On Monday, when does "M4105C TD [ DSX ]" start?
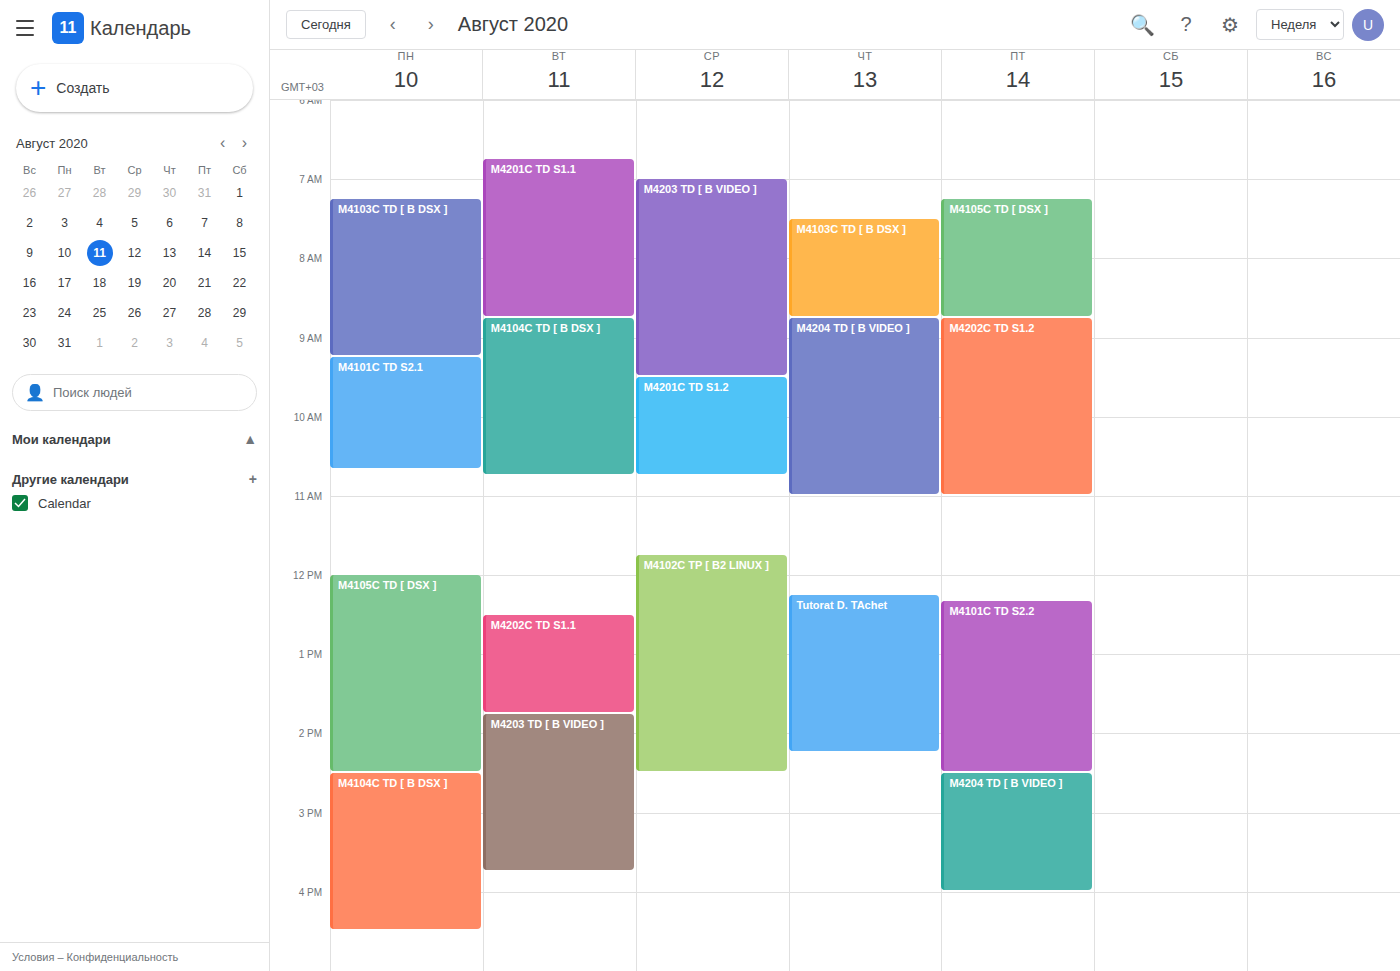
12:00 PM